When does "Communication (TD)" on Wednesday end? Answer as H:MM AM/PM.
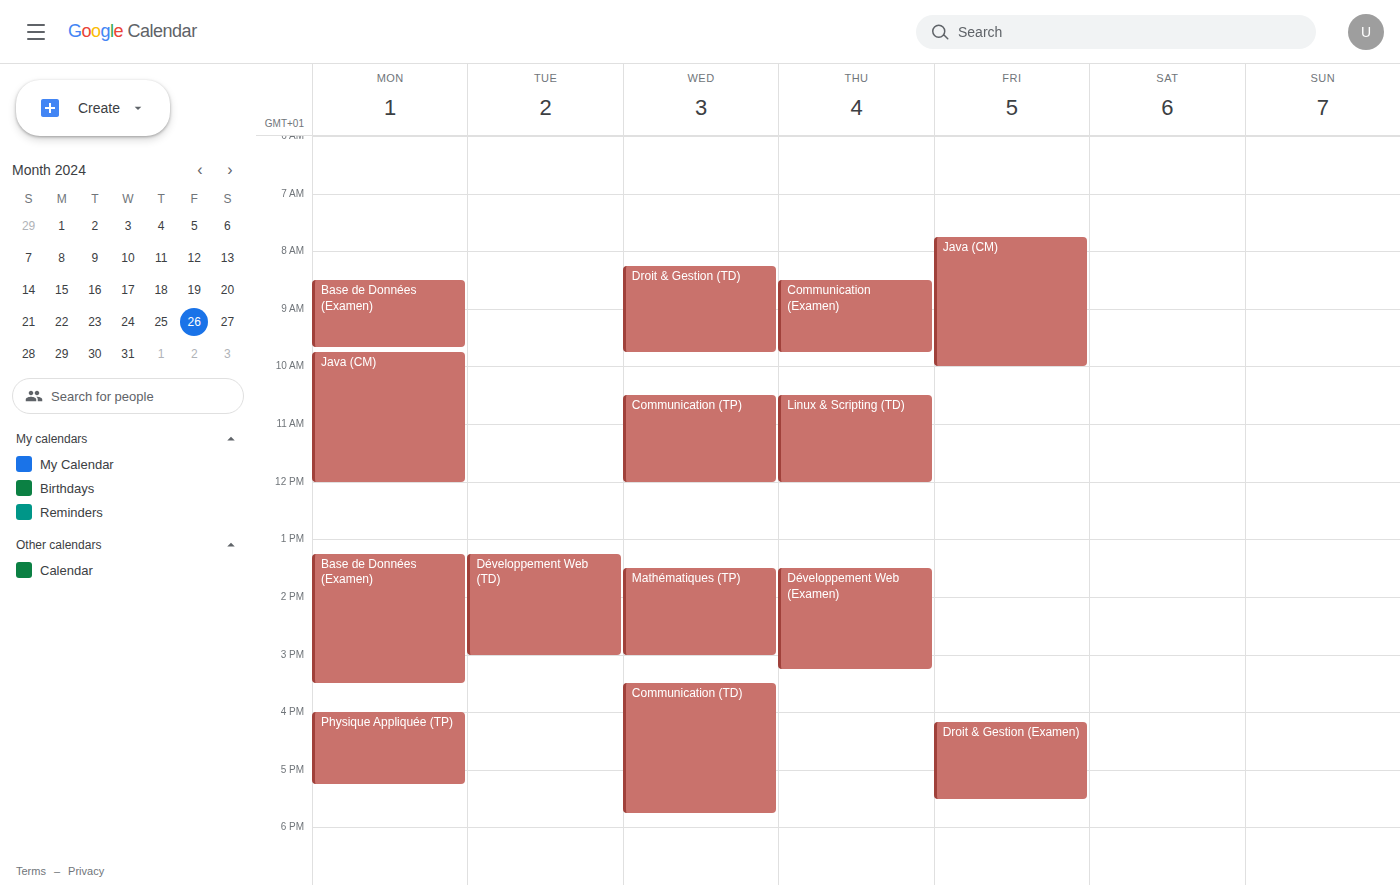
5:45 PM